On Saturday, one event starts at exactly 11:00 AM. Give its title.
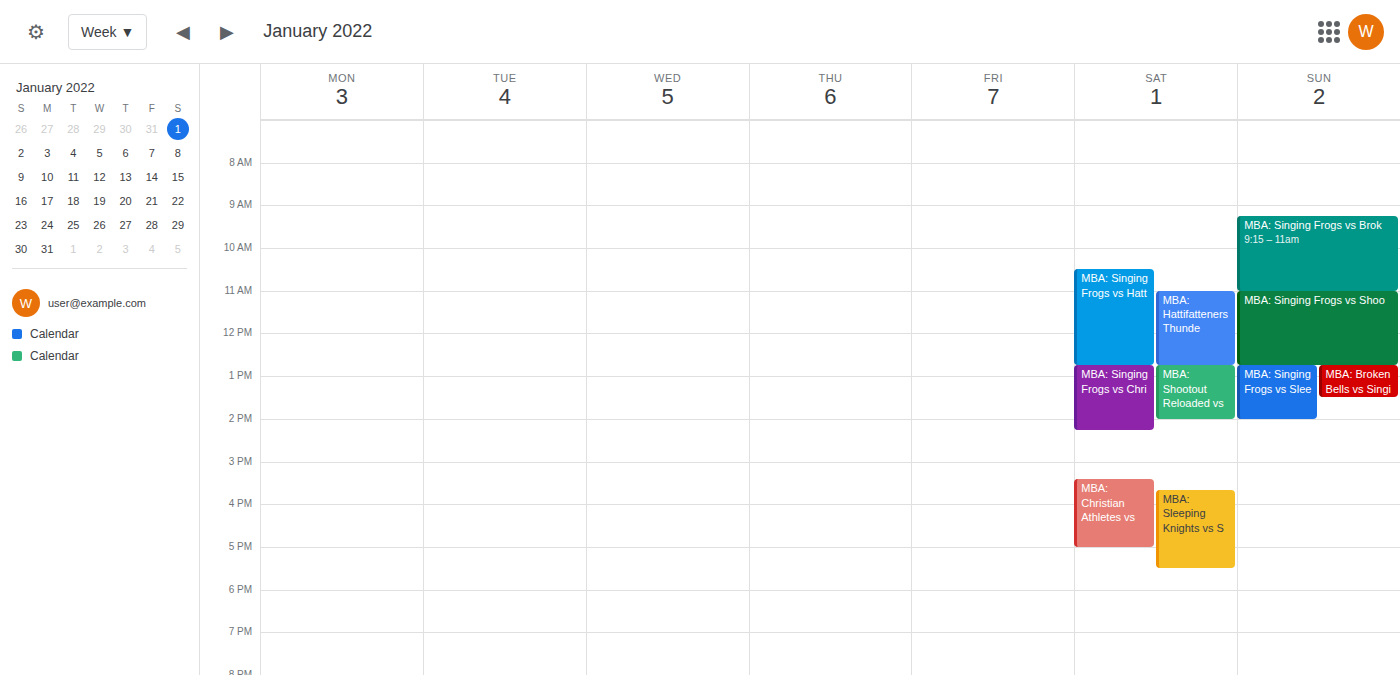
"MBA: Hattifatteners Thunde"